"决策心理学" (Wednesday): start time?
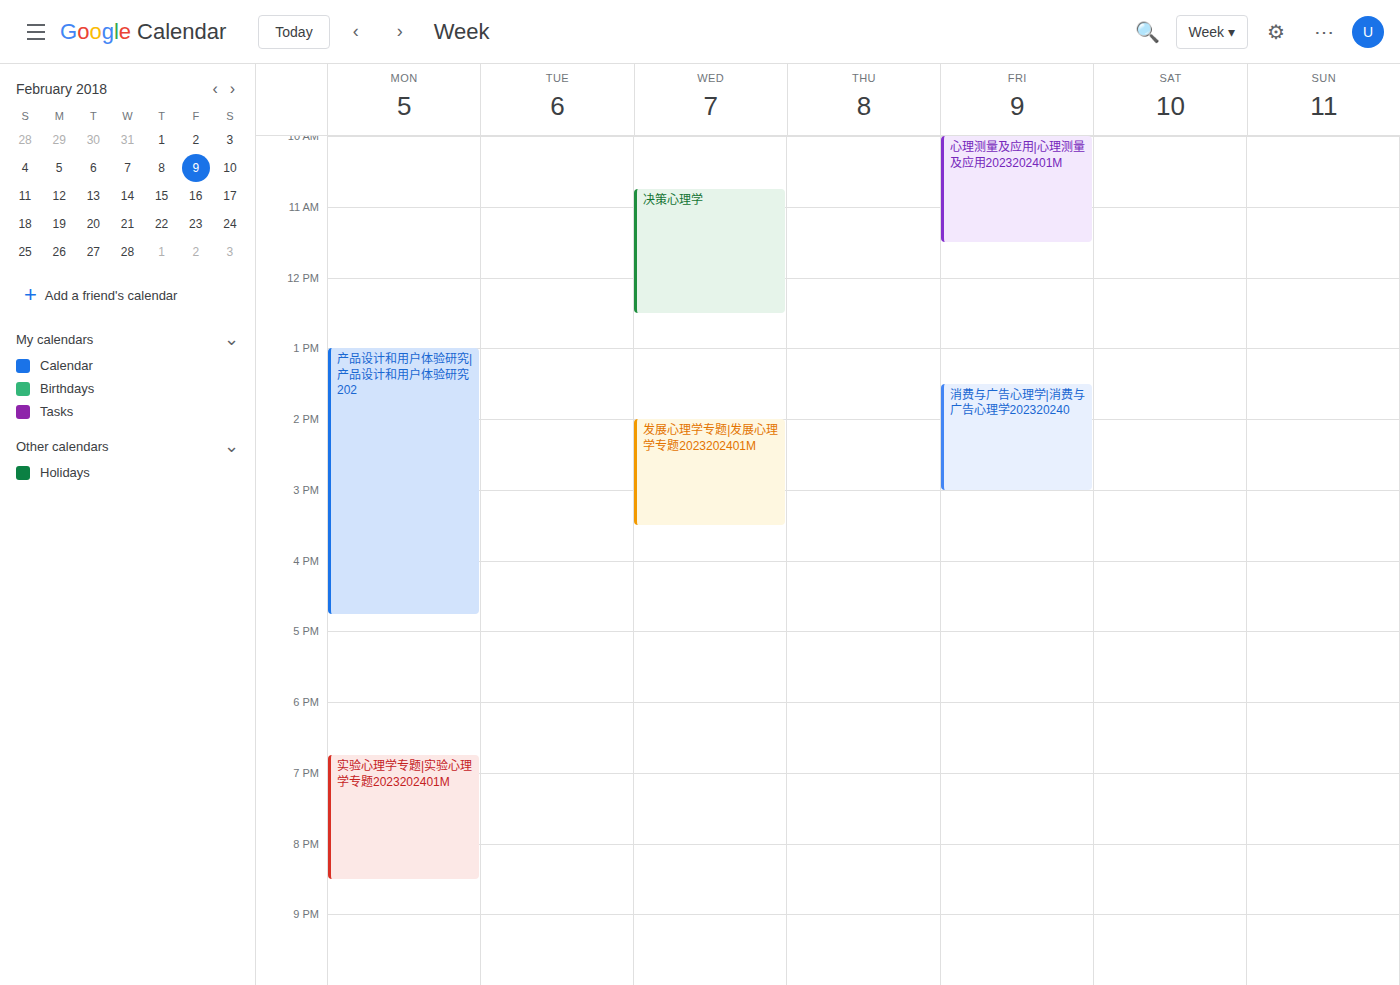
10:45 AM